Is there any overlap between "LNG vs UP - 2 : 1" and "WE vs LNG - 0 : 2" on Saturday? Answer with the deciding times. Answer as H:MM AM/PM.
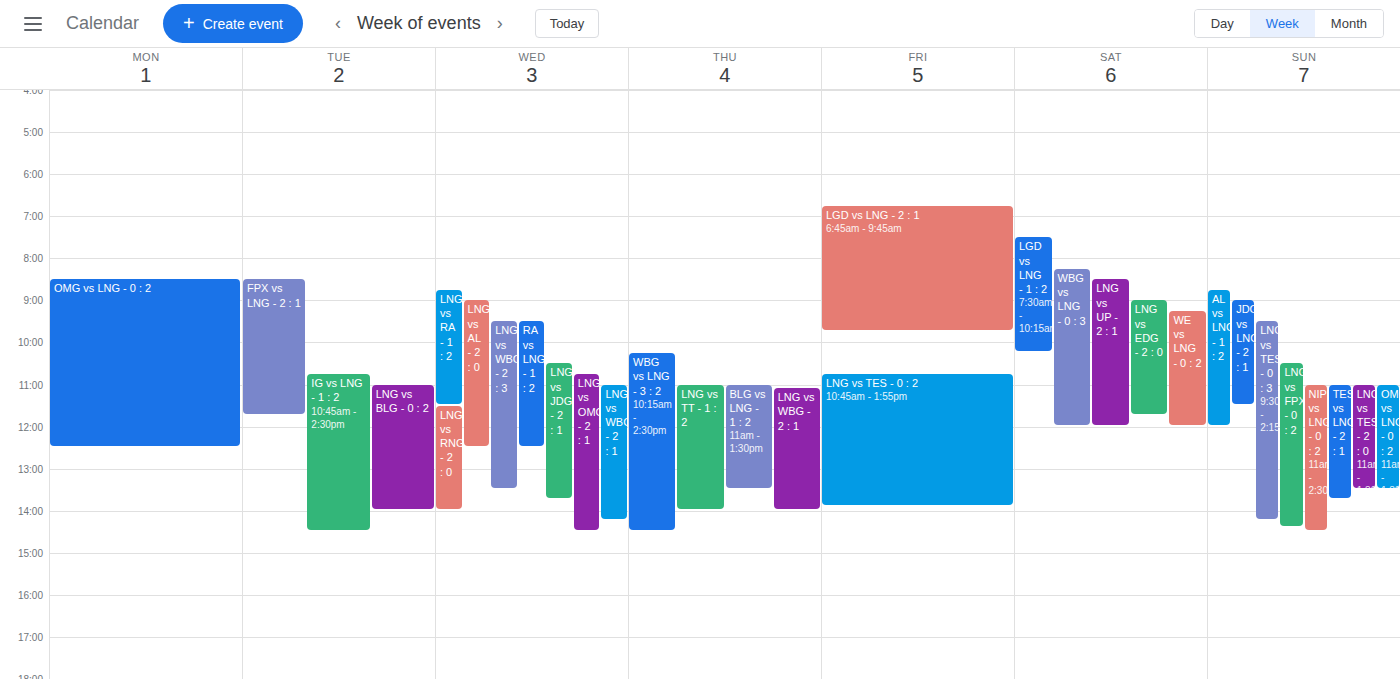
"WE vs LNG - 0 : 2" starts at 9:15 AM, before "LNG vs UP - 2 : 1" ends at 12:00 PM -- they overlap.